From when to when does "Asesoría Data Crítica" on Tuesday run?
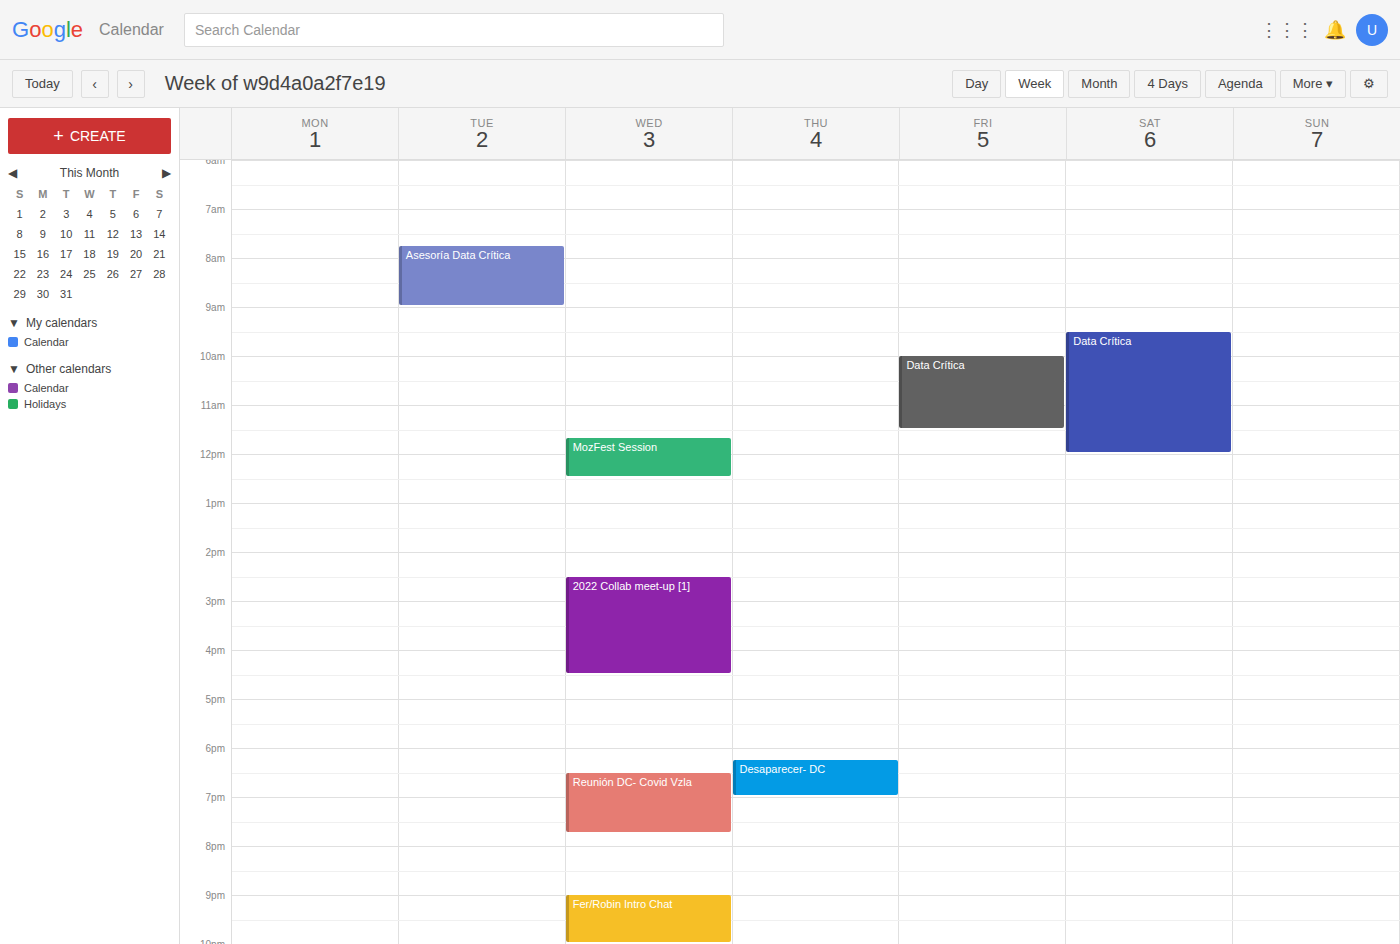
7:45 AM to 9:00 AM